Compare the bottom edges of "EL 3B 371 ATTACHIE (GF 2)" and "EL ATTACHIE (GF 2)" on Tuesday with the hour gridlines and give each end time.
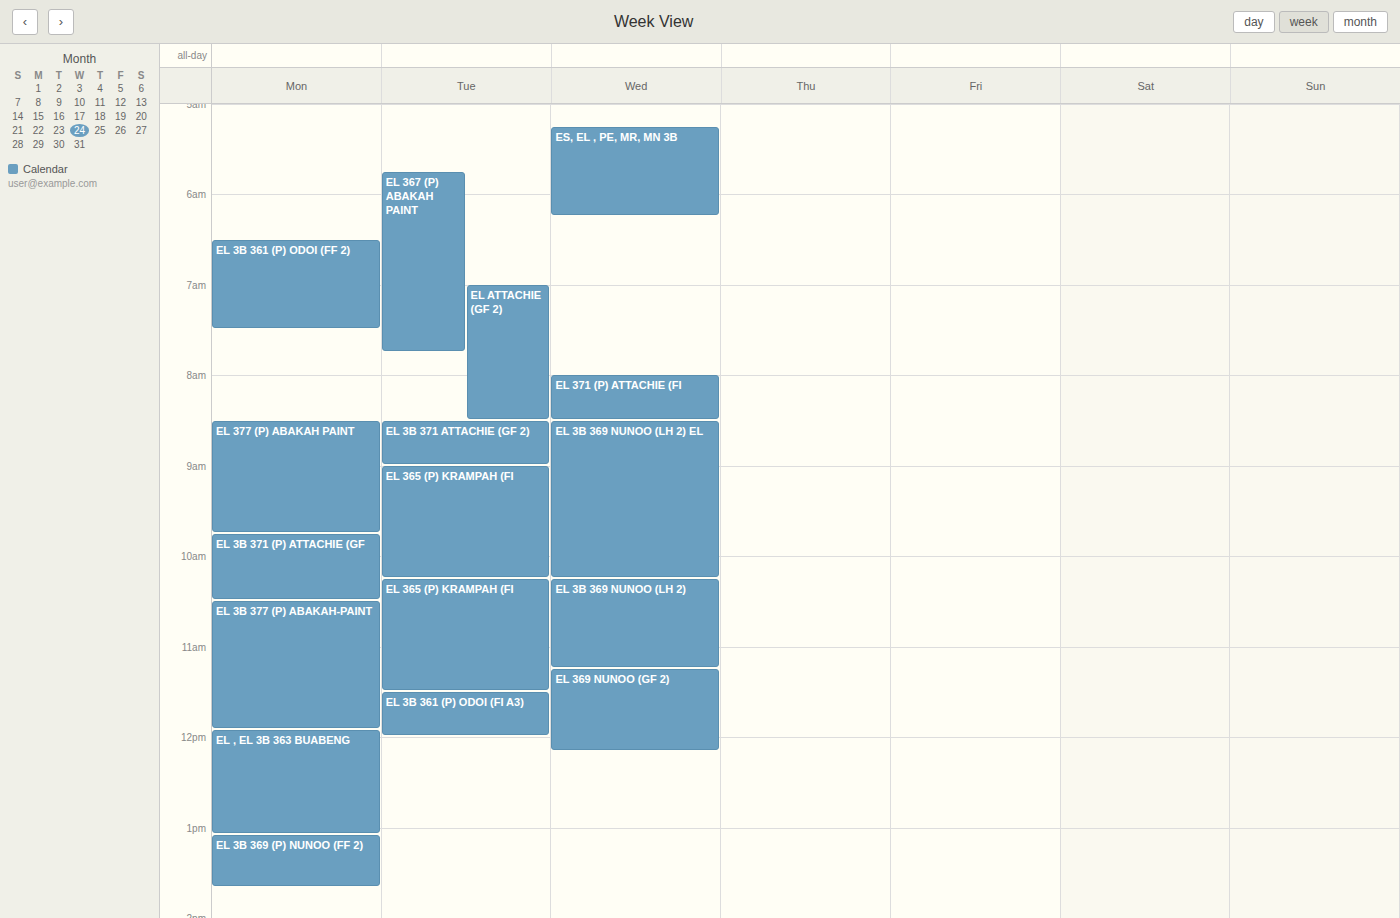
"EL 3B 371 ATTACHIE (GF 2)": 9:00 AM, exactly on the 9 AM line. "EL ATTACHIE (GF 2)": 8:30 AM, halfway between the 8 AM and 9 AM lines.